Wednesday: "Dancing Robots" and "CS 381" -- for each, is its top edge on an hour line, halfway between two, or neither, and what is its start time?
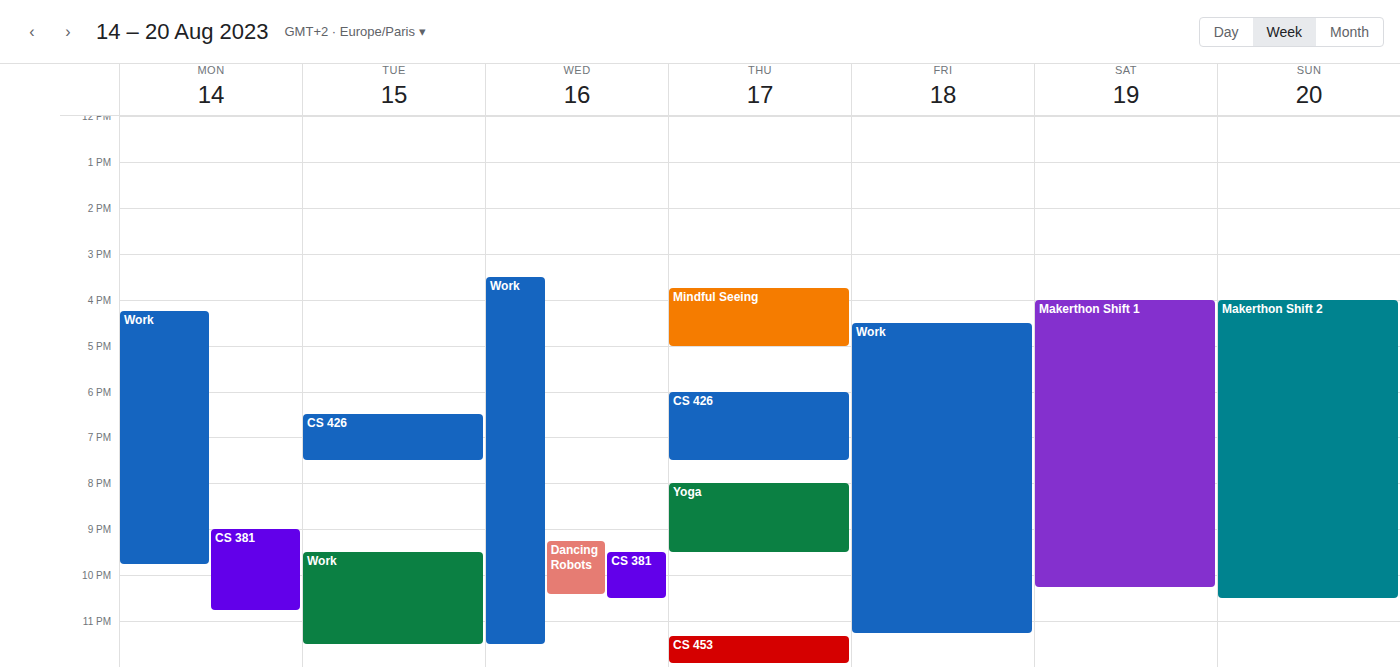
"Dancing Robots": 9:15 PM, neither: a quarter of the way from the 9 PM line to the 10 PM line. "CS 381": 9:30 PM, halfway between the 9 PM and 10 PM lines.